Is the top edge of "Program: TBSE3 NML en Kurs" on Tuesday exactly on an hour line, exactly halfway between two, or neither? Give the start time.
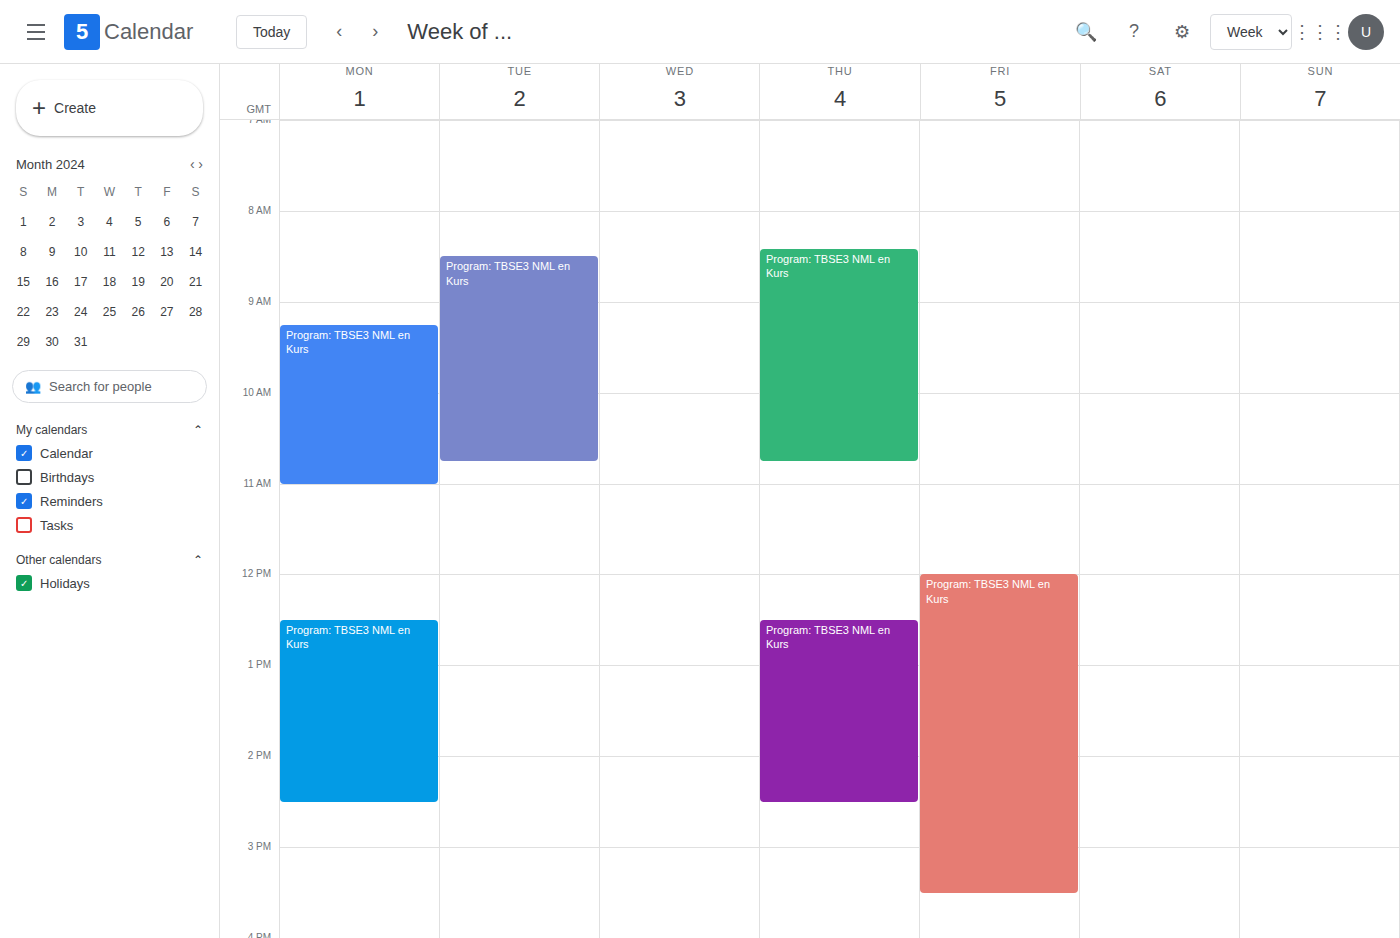
08:30 -- halfway between the 08:00 and 09:00 lines.